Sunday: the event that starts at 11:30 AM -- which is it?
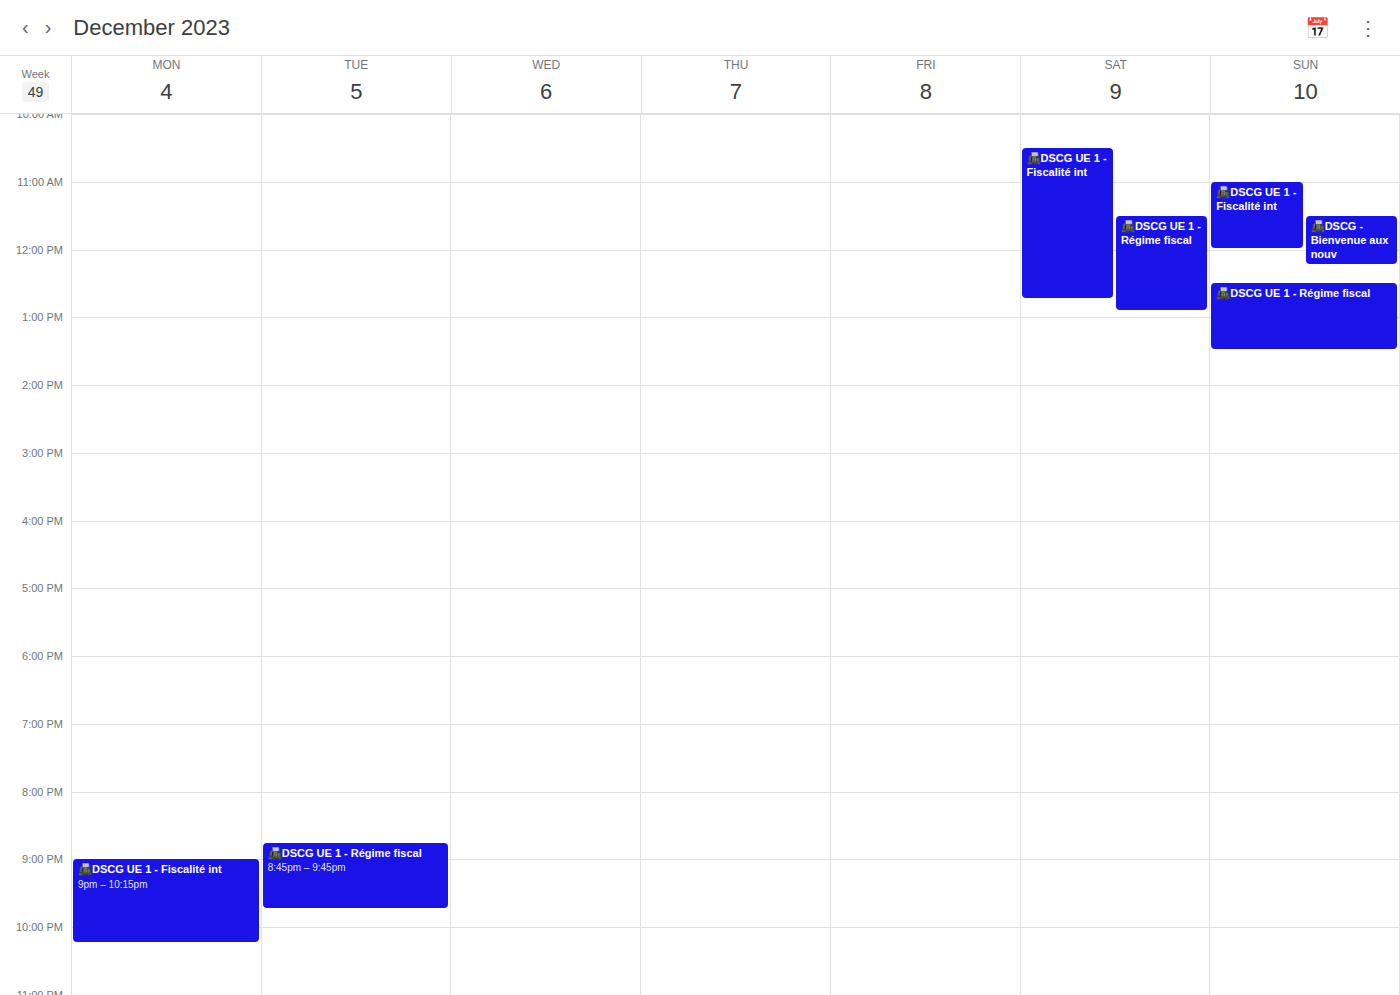
"📠DSCG - Bienvenue aux nouv"